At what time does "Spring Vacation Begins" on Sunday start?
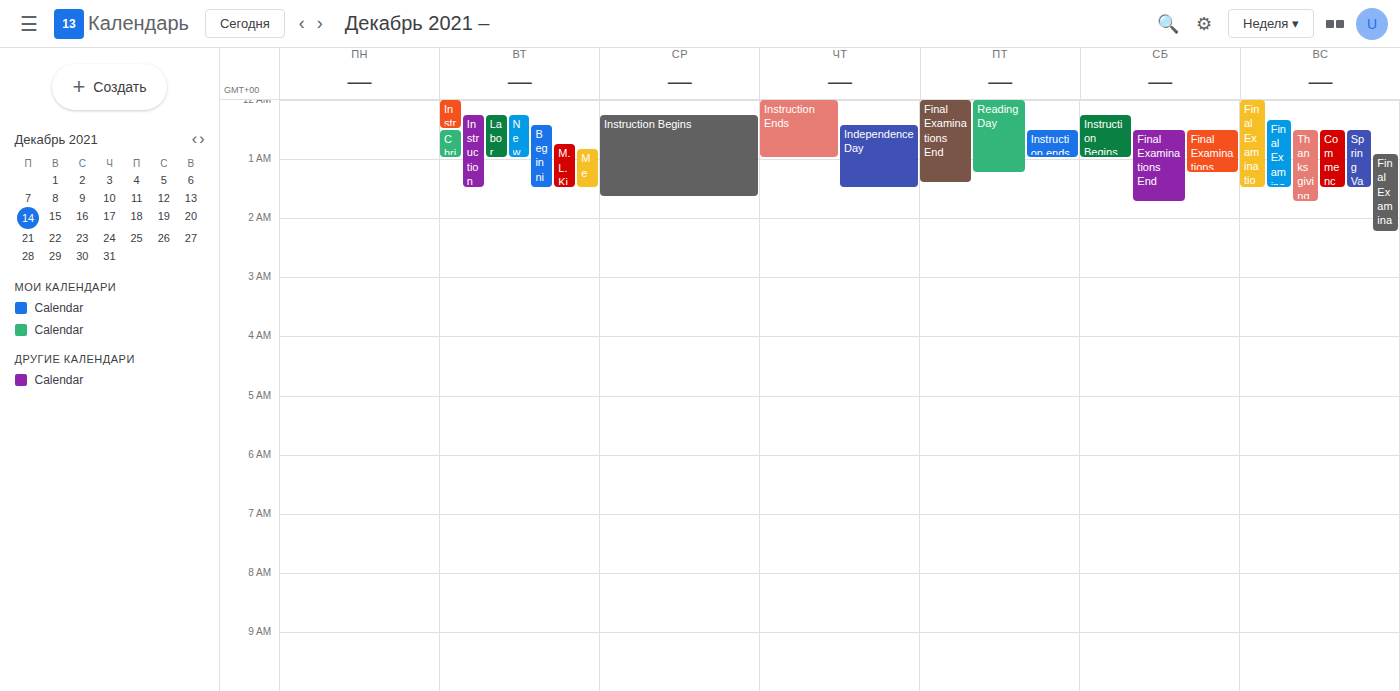
12:30 AM